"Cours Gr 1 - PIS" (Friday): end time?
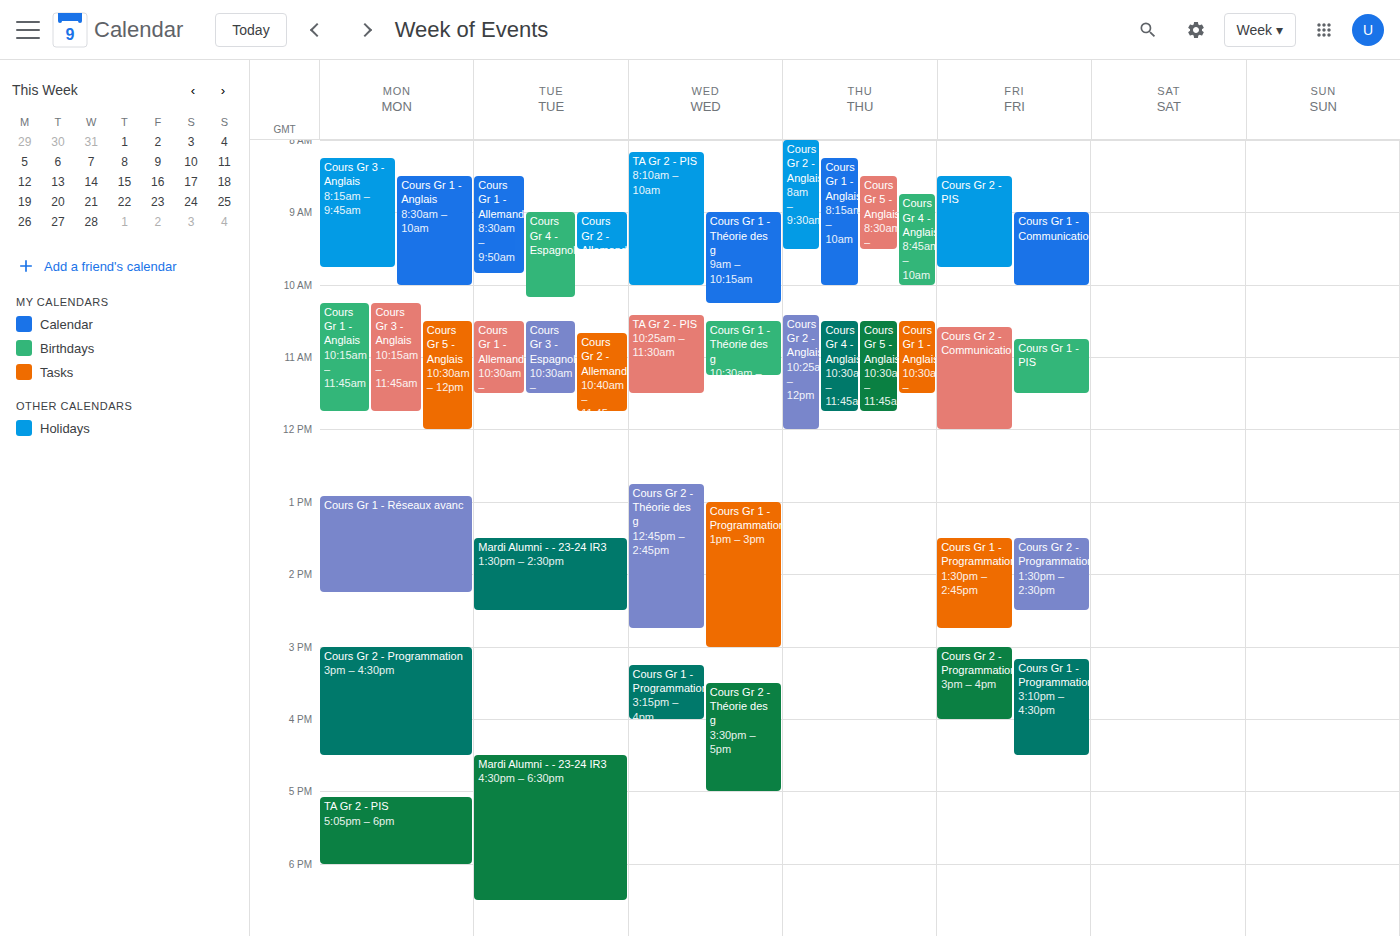
11:30